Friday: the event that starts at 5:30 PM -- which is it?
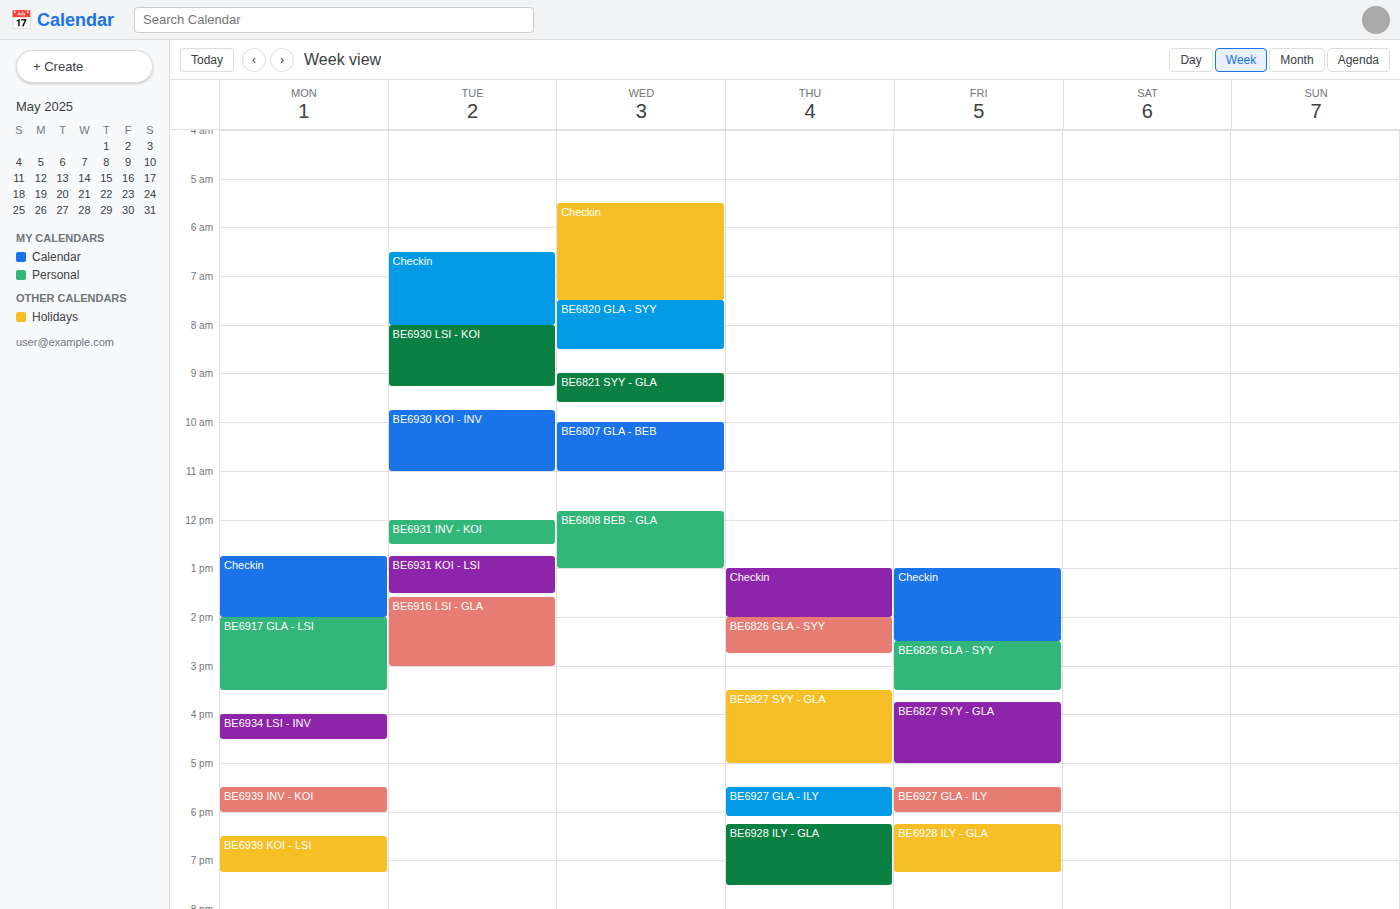
"BE6927 GLA - ILY"